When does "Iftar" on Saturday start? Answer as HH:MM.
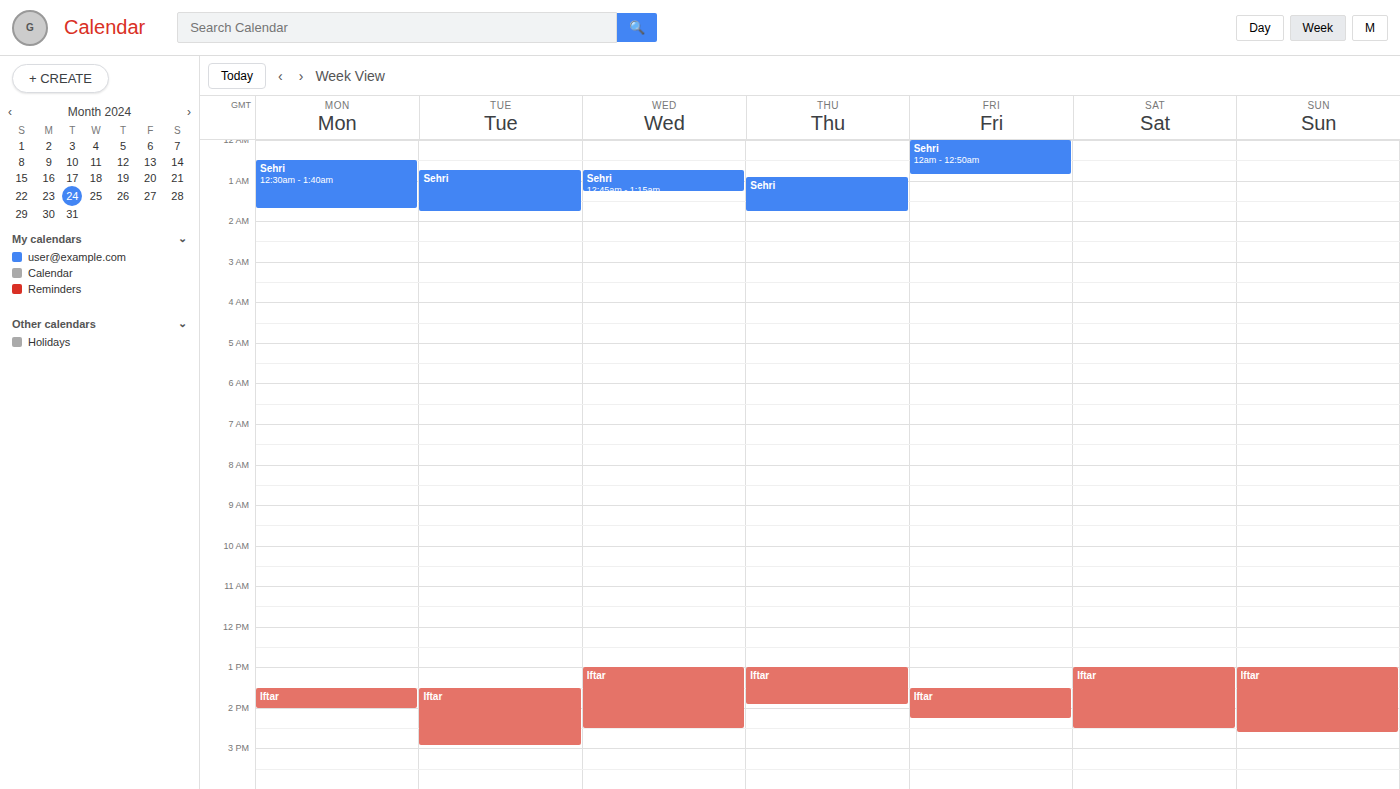
13:00